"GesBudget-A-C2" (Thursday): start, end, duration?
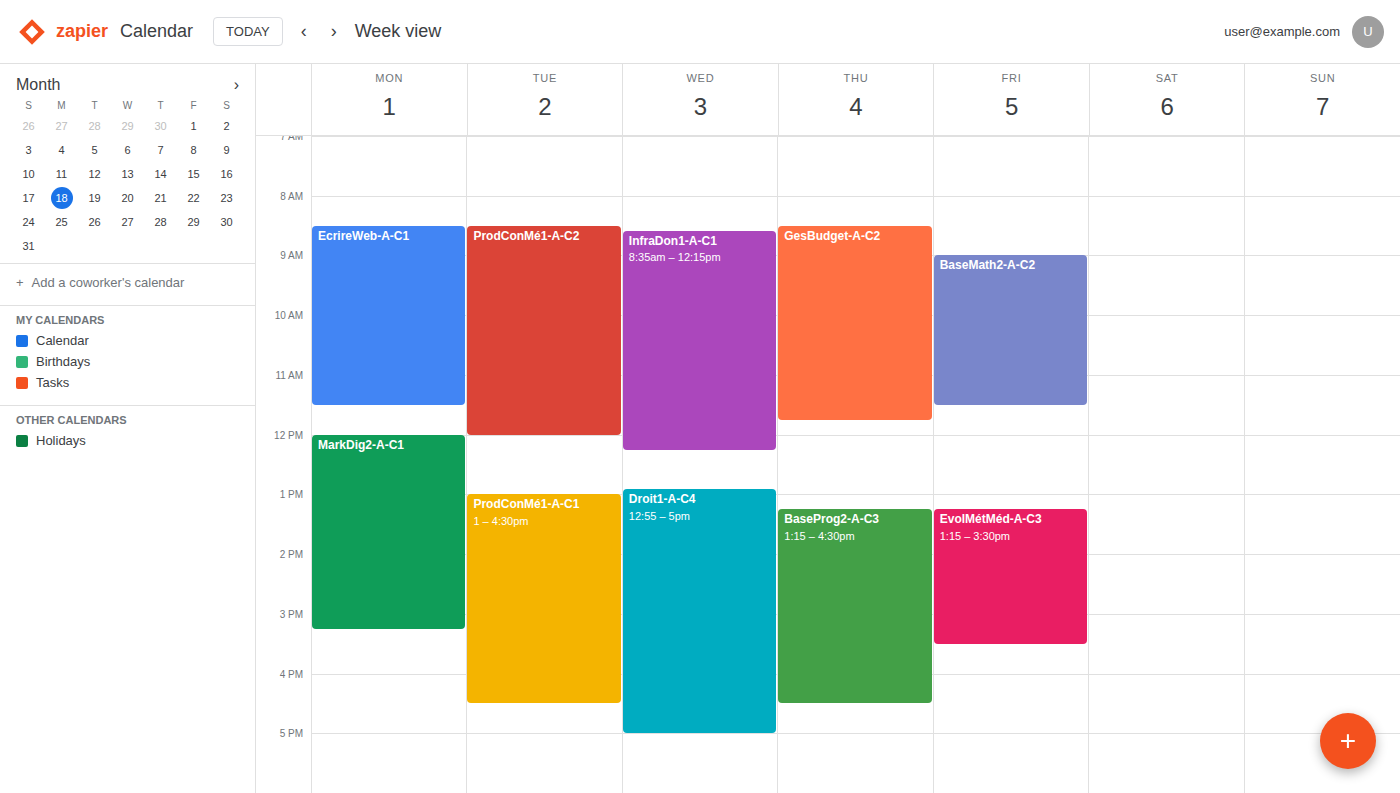
8:30 AM to 11:45 AM, 3 hours 15 minutes